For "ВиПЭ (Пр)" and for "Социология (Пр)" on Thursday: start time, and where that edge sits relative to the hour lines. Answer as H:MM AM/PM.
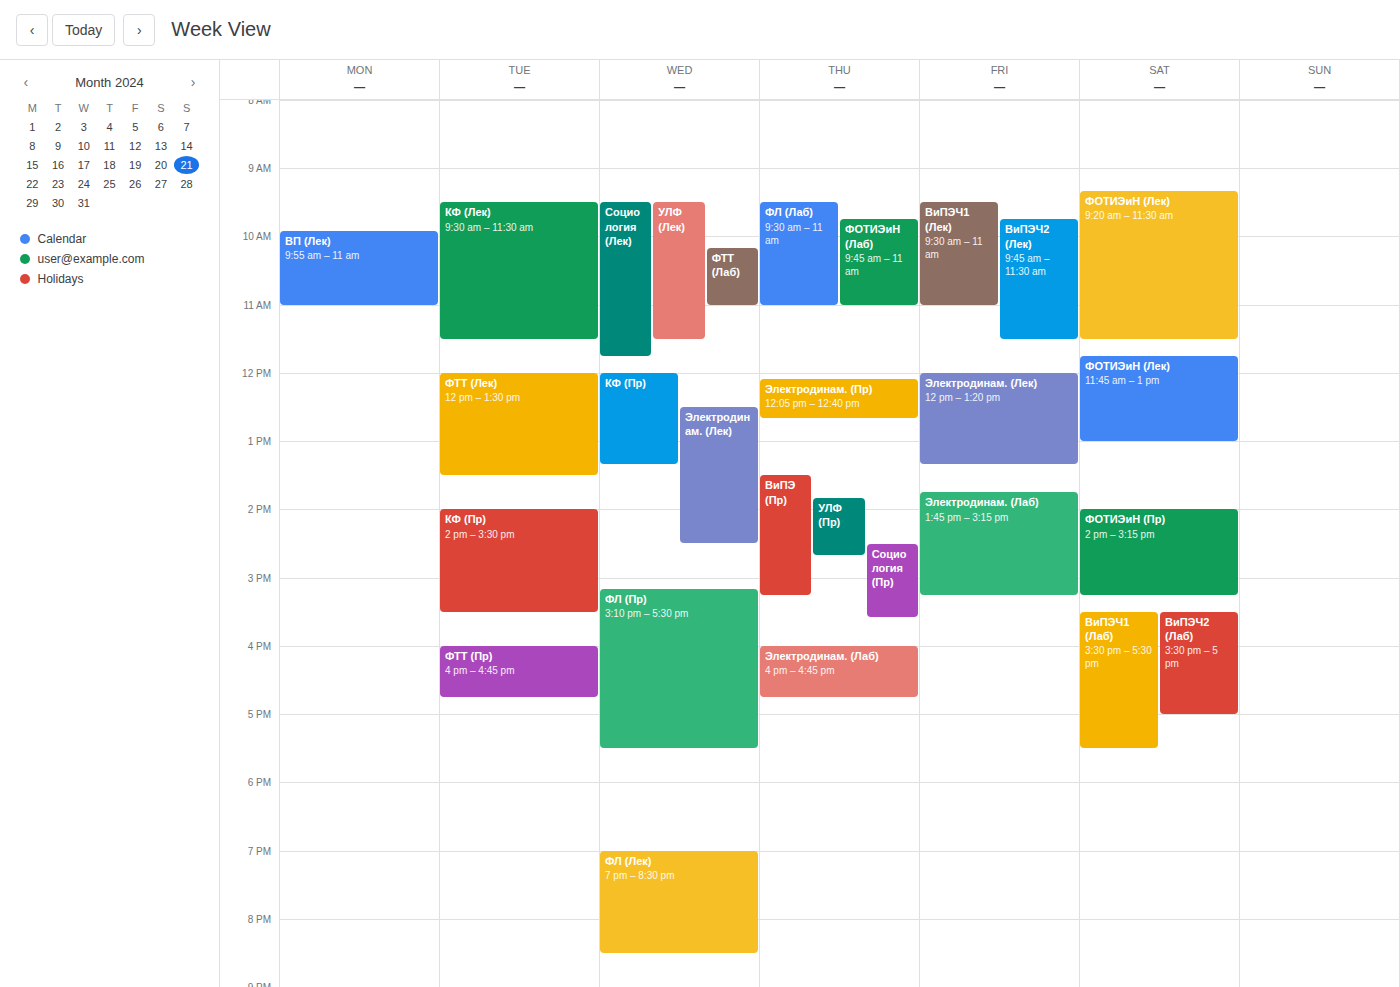
"ВиПЭ (Пр)": 1:30 PM, halfway between the 1 PM and 2 PM lines. "Социология (Пр)": 2:30 PM, halfway between the 2 PM and 3 PM lines.